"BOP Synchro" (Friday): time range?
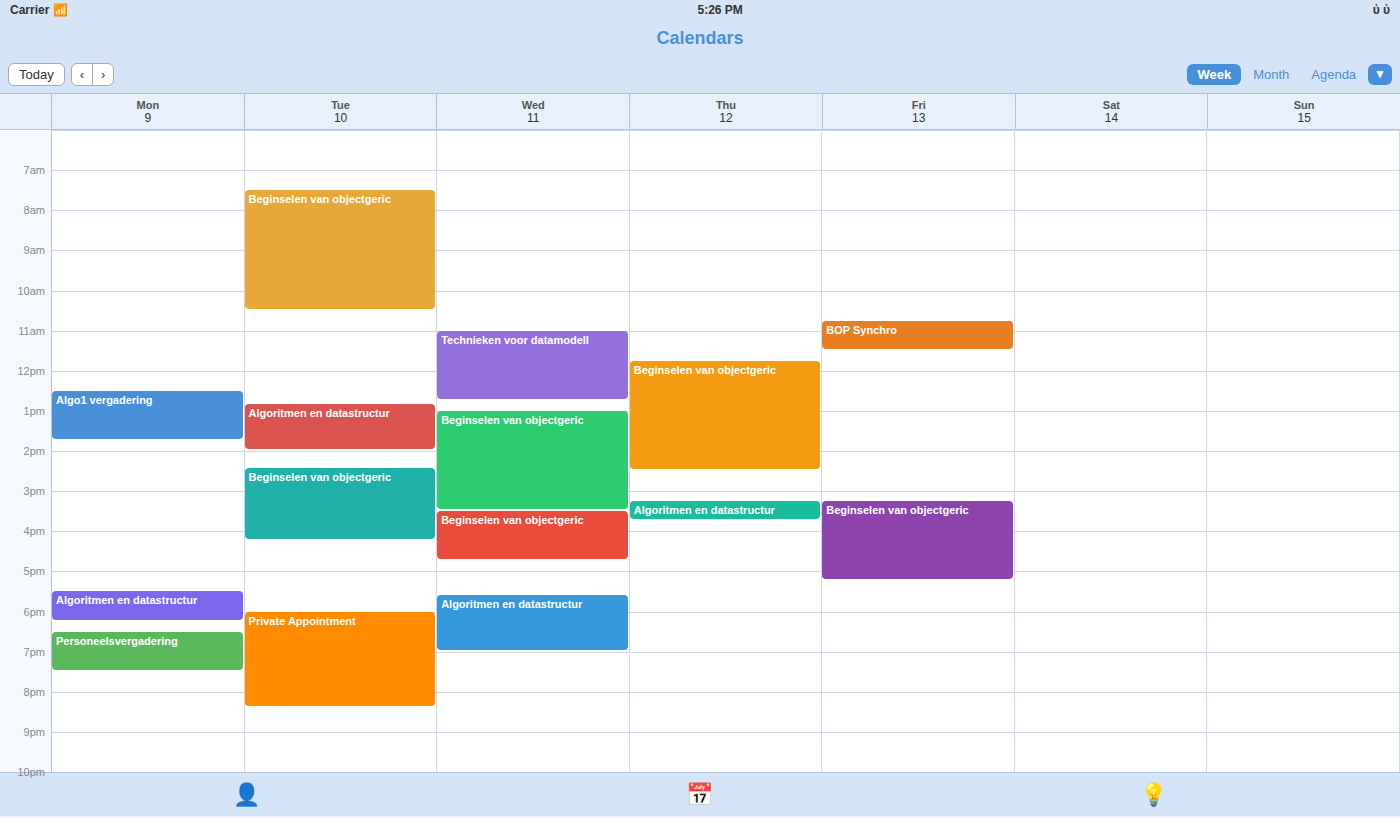
10:45 AM to 11:30 AM